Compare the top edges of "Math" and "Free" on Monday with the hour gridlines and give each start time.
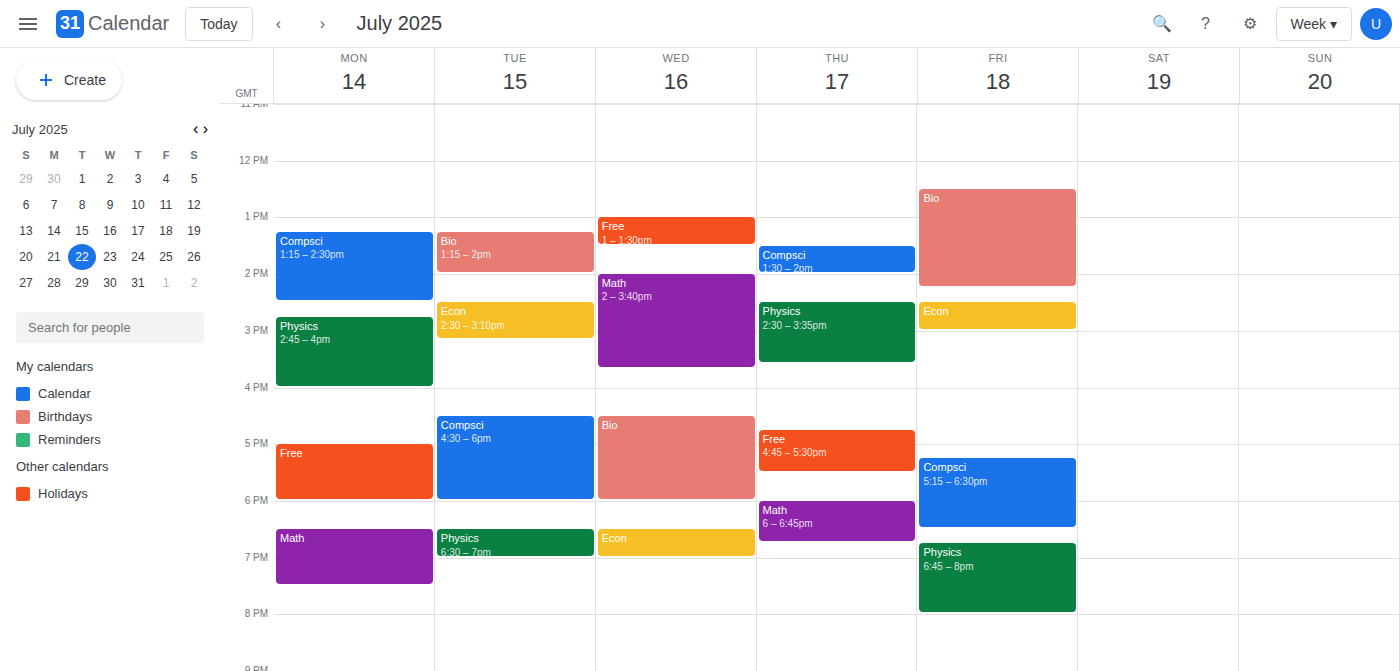
"Math": 18:30, halfway between the 18:00 and 19:00 lines. "Free": 17:00, exactly on the 17:00 line.